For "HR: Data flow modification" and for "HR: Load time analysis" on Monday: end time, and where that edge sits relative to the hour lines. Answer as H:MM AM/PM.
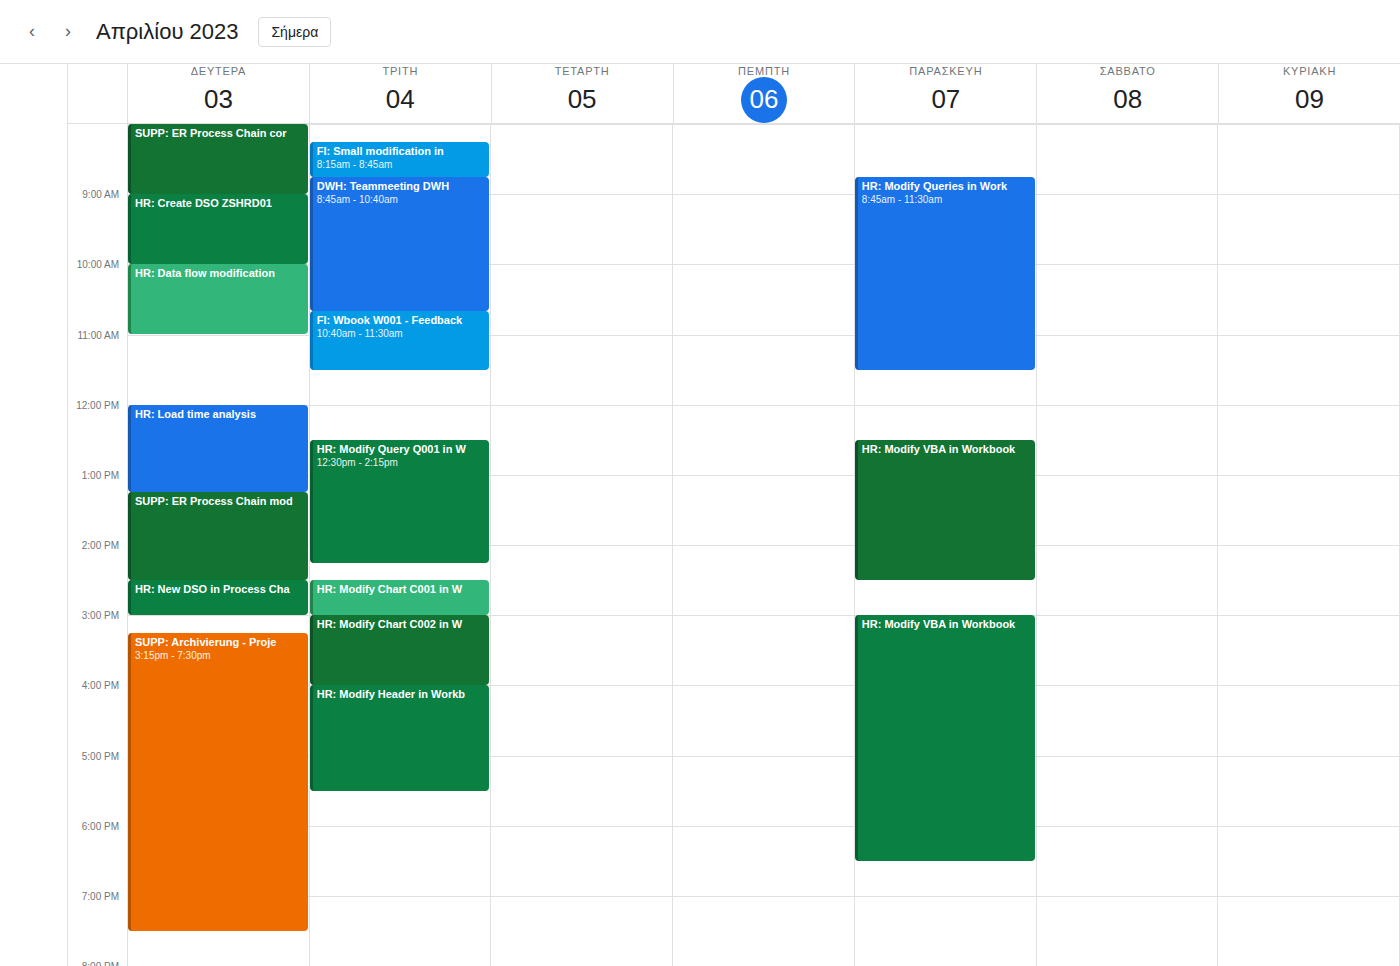
"HR: Data flow modification": 11:00 AM, exactly on the 11 AM line. "HR: Load time analysis": 1:15 PM, neither: a quarter of the way from the 1 PM line to the 2 PM line.